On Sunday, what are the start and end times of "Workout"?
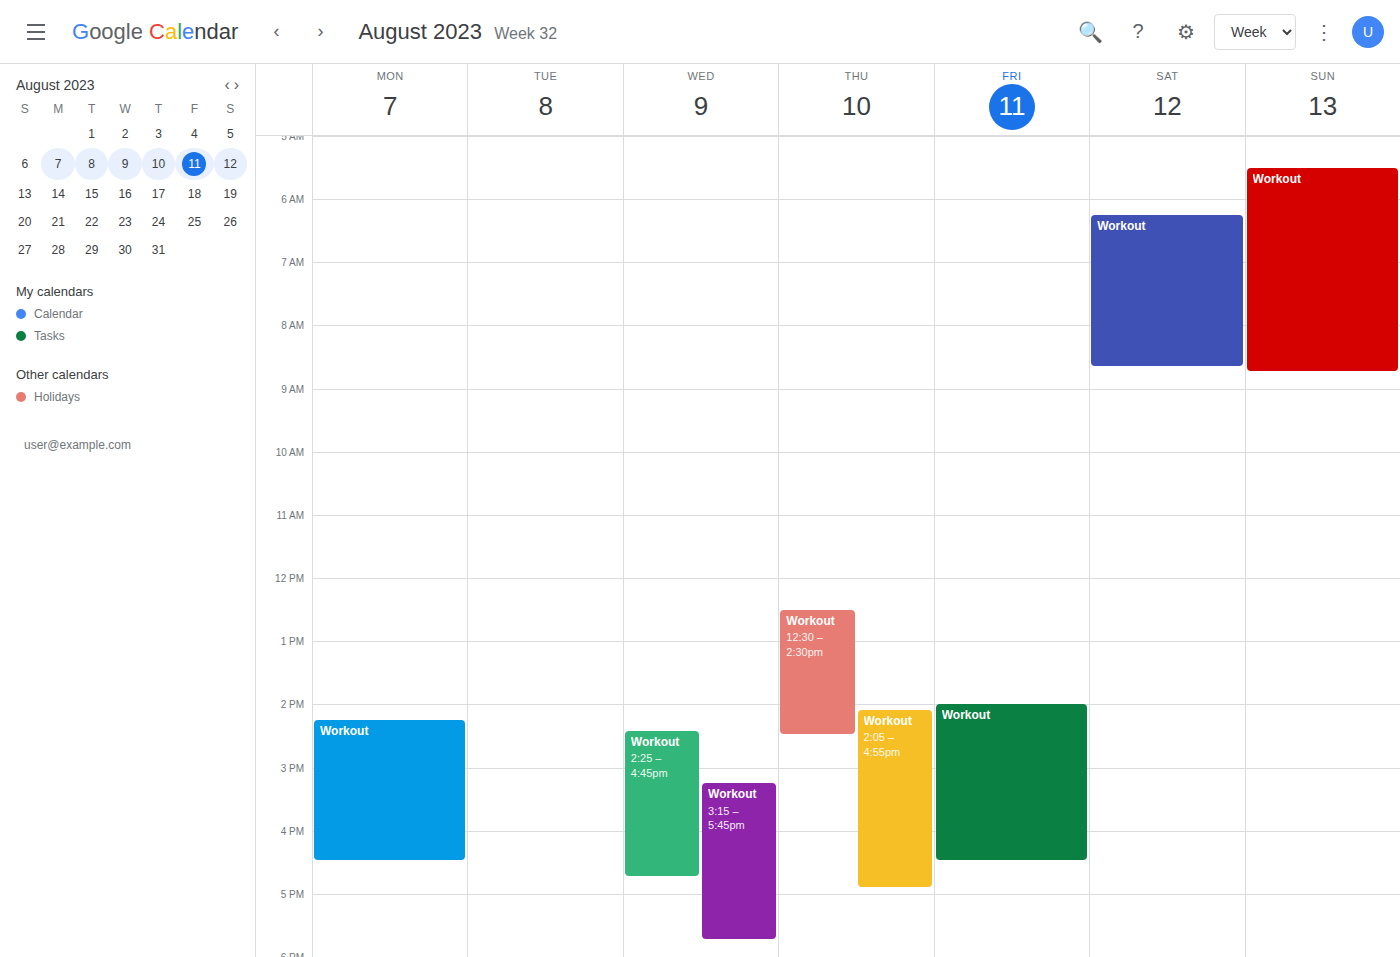
5:30 AM to 8:45 AM